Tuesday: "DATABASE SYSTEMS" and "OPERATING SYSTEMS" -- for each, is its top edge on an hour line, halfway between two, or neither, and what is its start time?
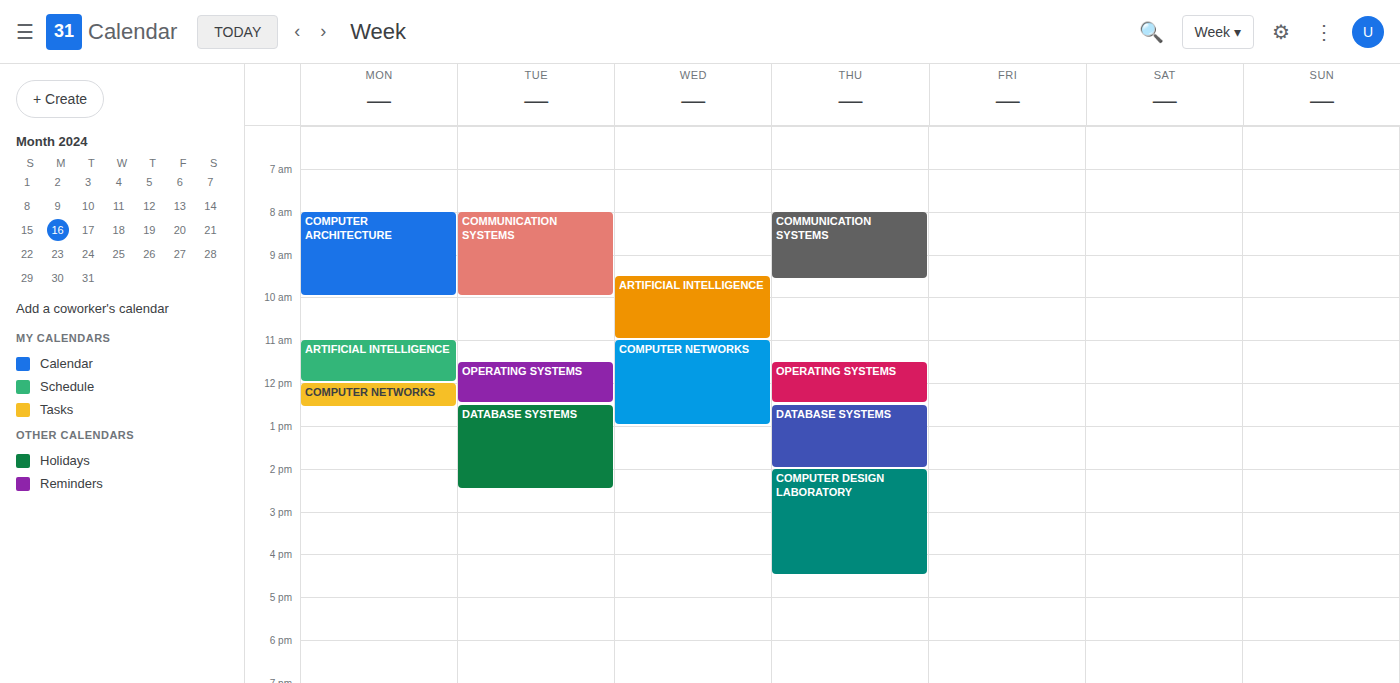
"DATABASE SYSTEMS": 12:30 PM, halfway between the 12 PM and 1 PM lines. "OPERATING SYSTEMS": 11:30 AM, halfway between the 11 AM and 12 PM lines.